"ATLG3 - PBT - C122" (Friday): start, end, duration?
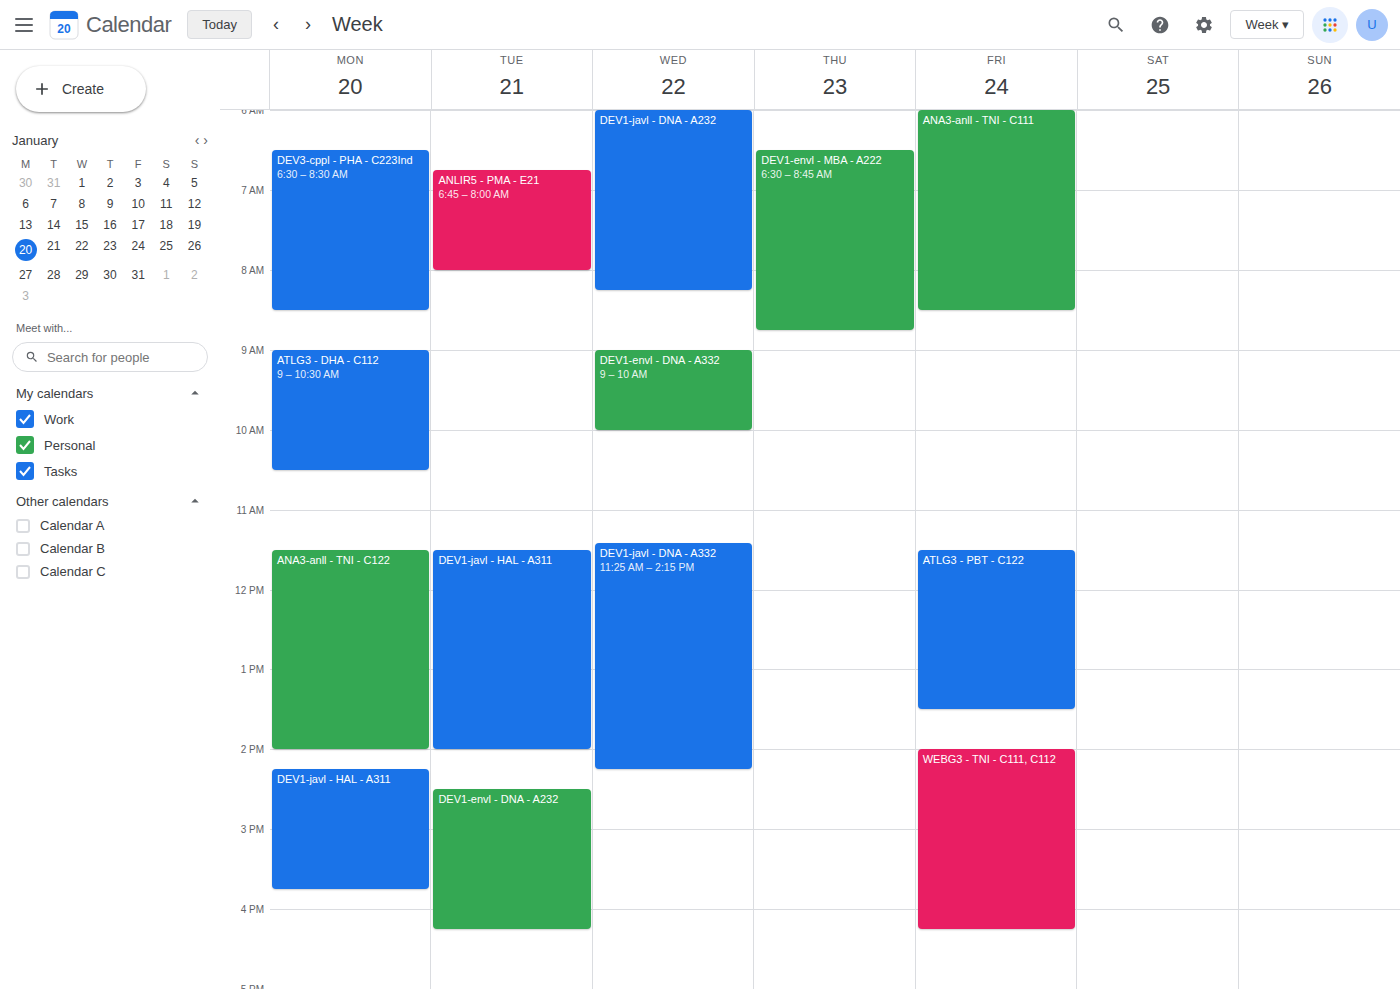
11:30 AM to 1:30 PM, 2 hours